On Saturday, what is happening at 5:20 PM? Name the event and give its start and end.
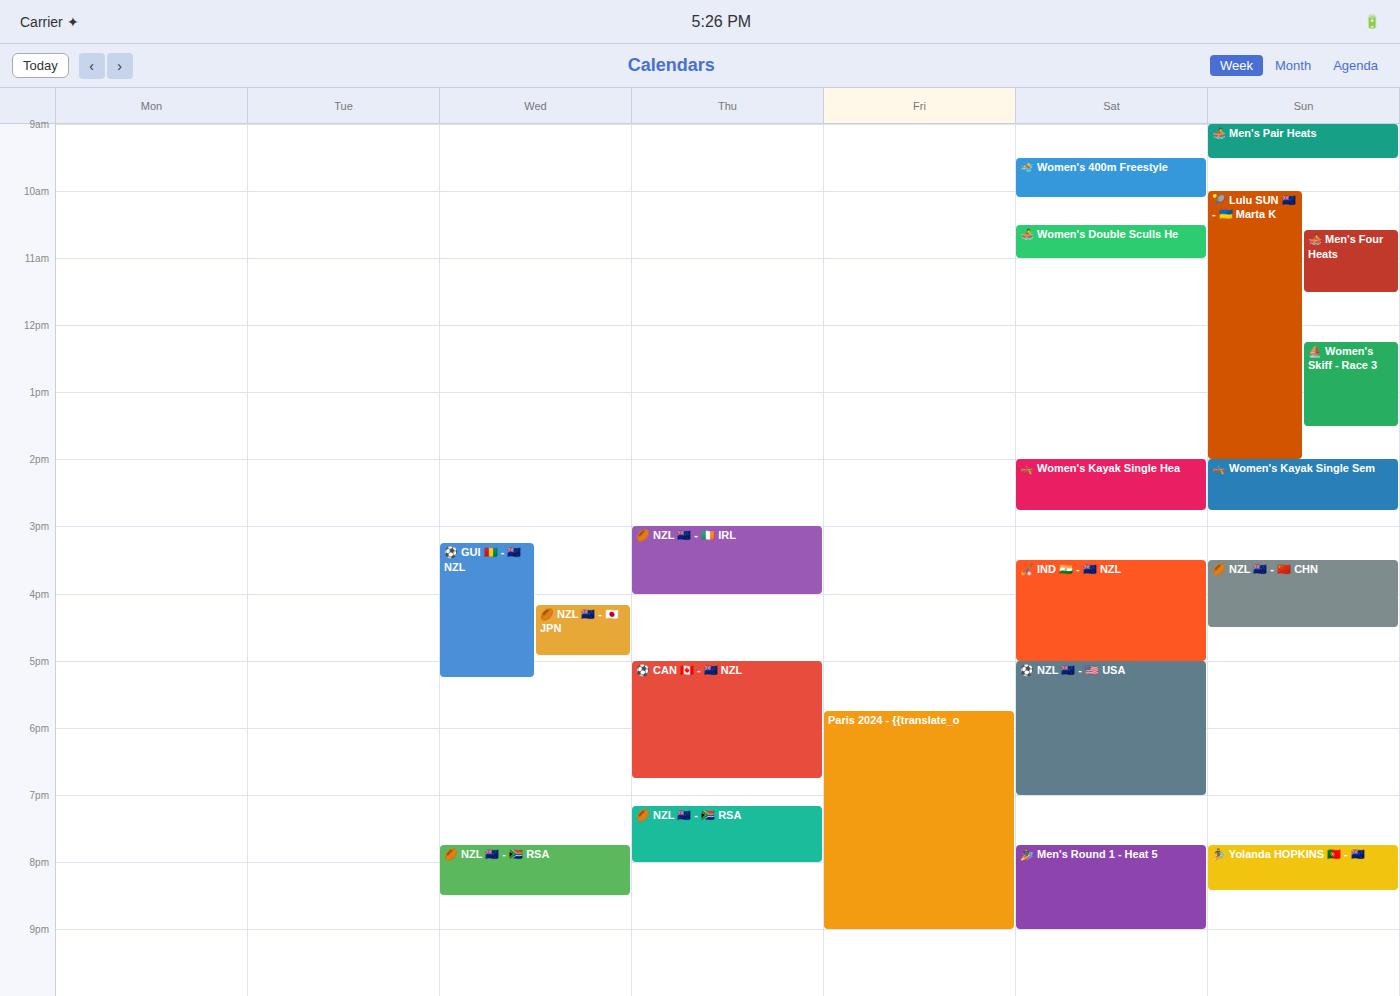
"⚽ NZL 🇳🇿 - 🇺🇸 USA", 5:00 PM to 7:00 PM